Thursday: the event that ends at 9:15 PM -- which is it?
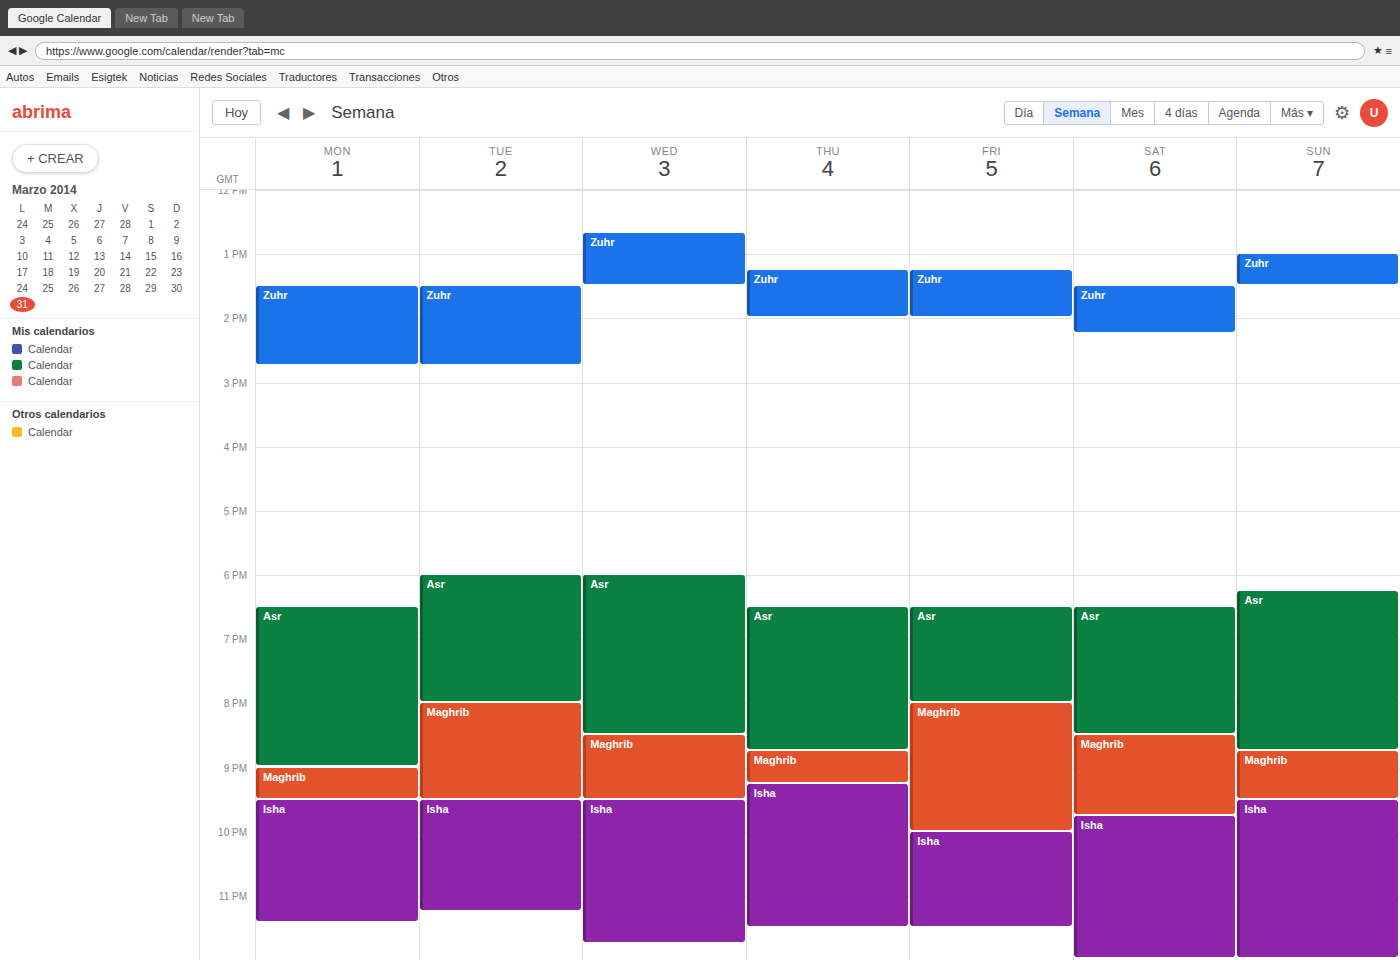
"Maghrib"